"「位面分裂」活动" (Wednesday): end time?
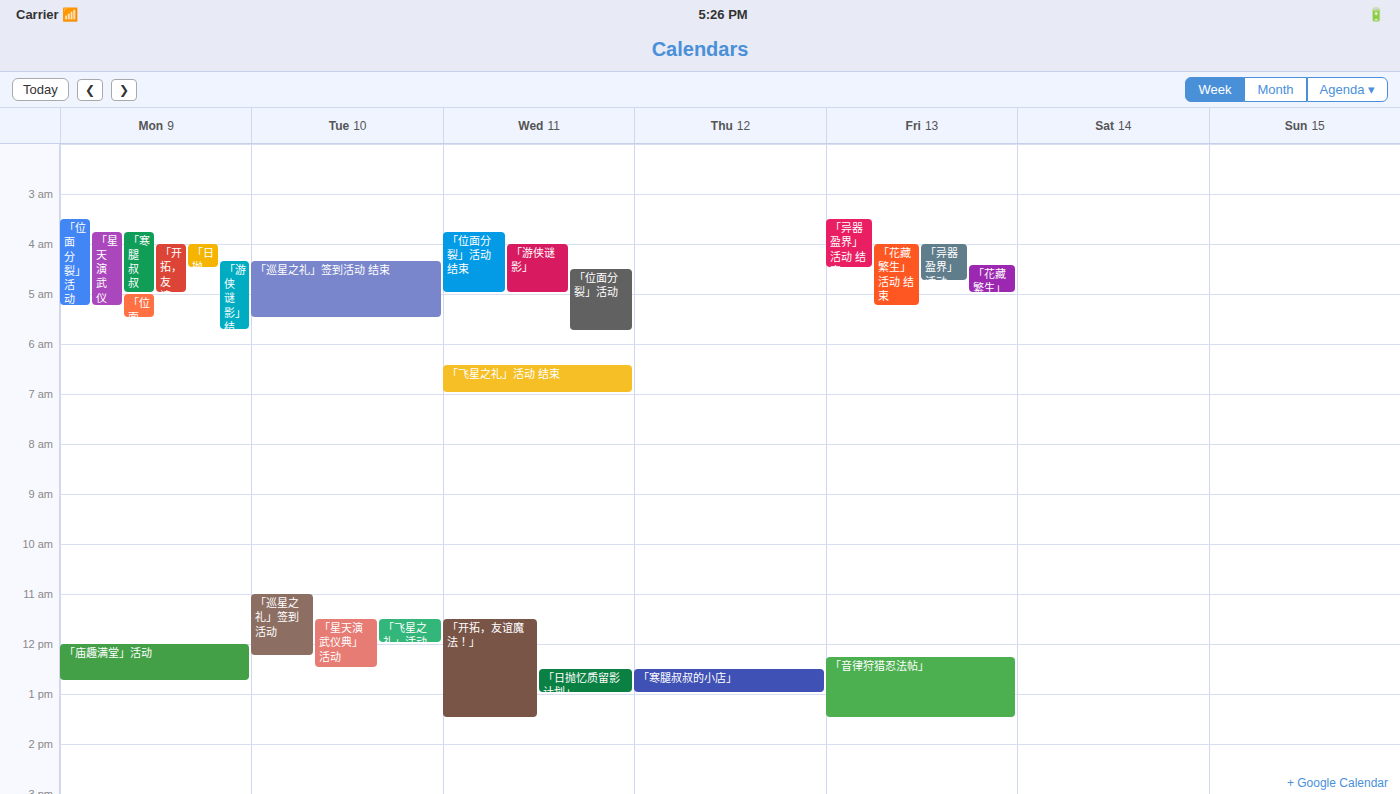
5:45 AM